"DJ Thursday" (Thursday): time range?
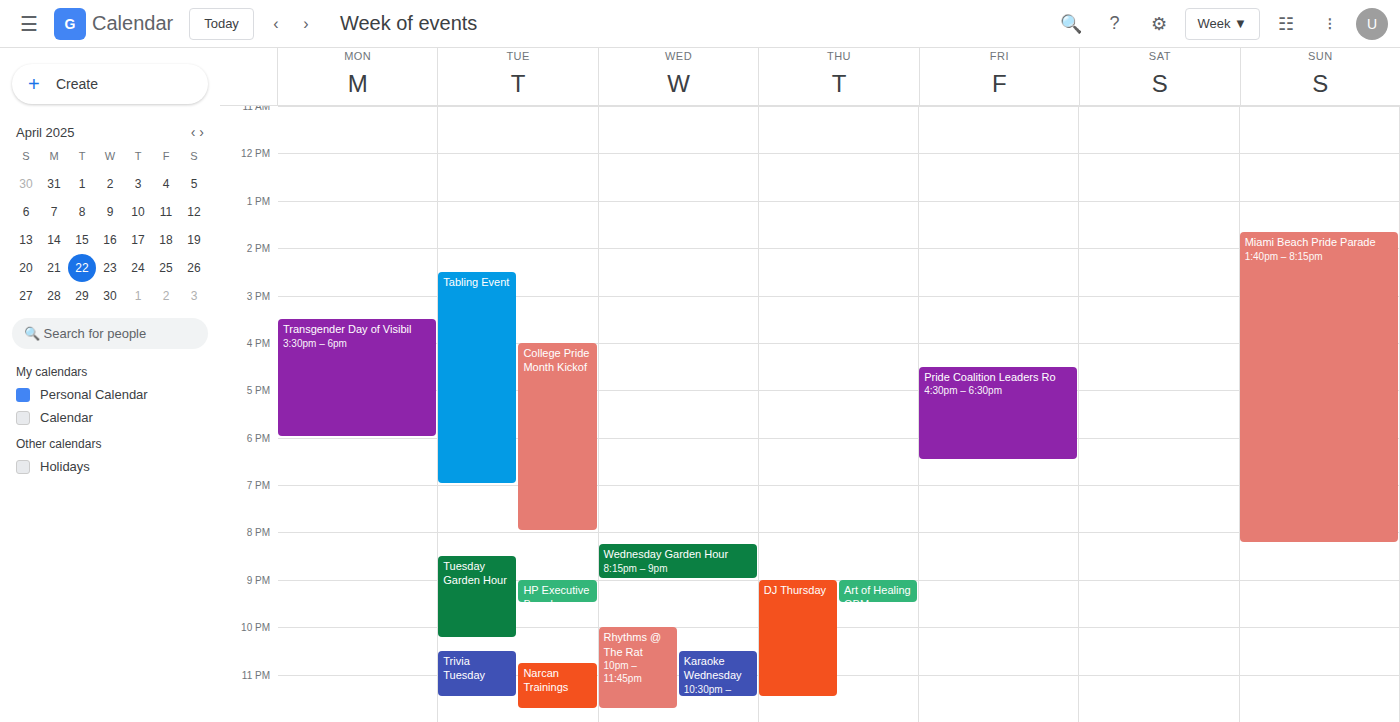
9:00 PM to 11:30 PM